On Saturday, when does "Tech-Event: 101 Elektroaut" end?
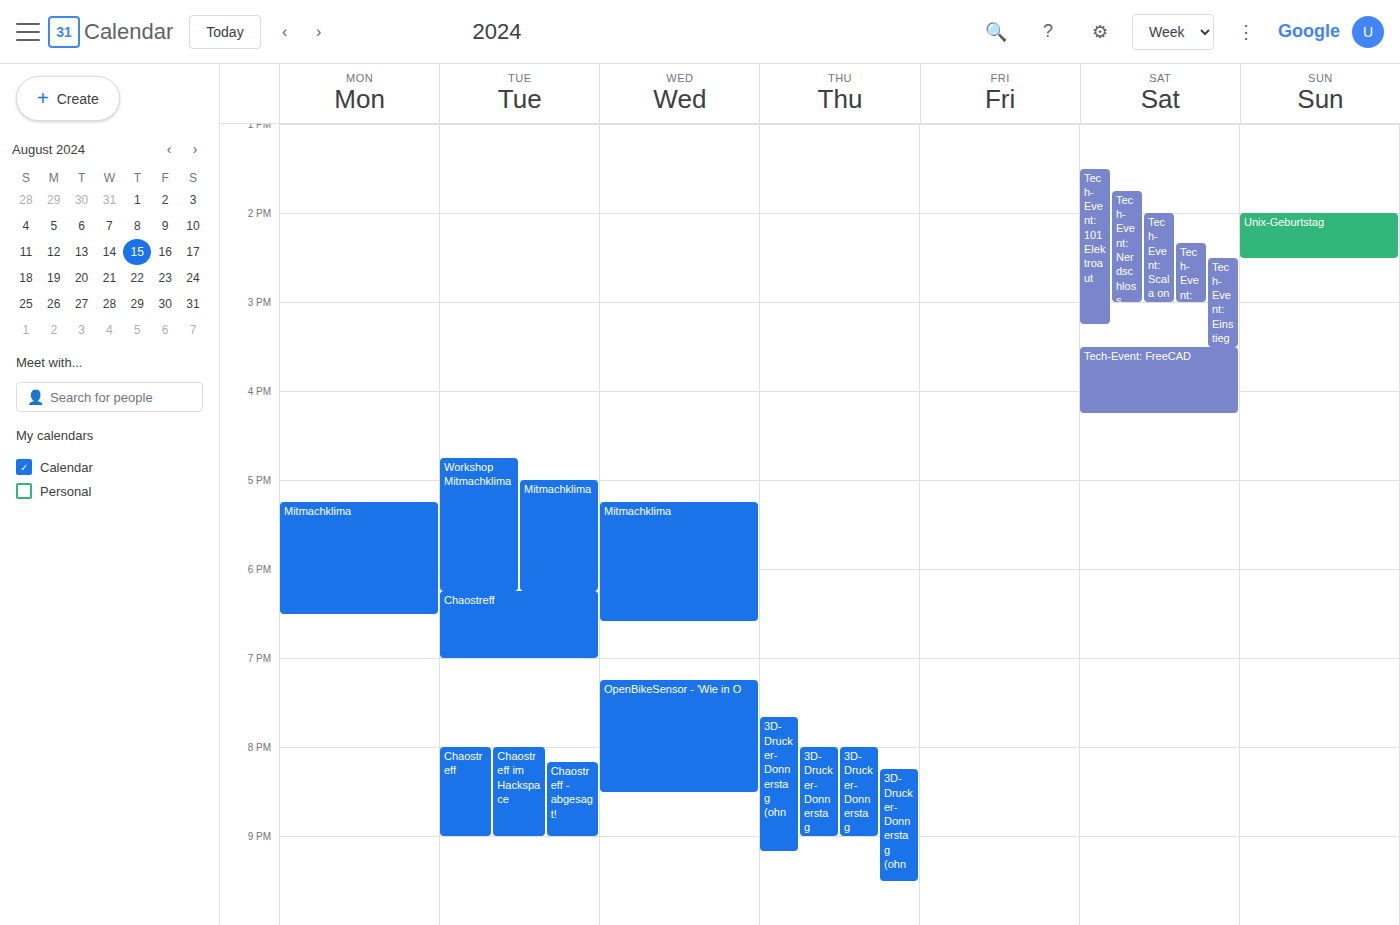
3:15 PM